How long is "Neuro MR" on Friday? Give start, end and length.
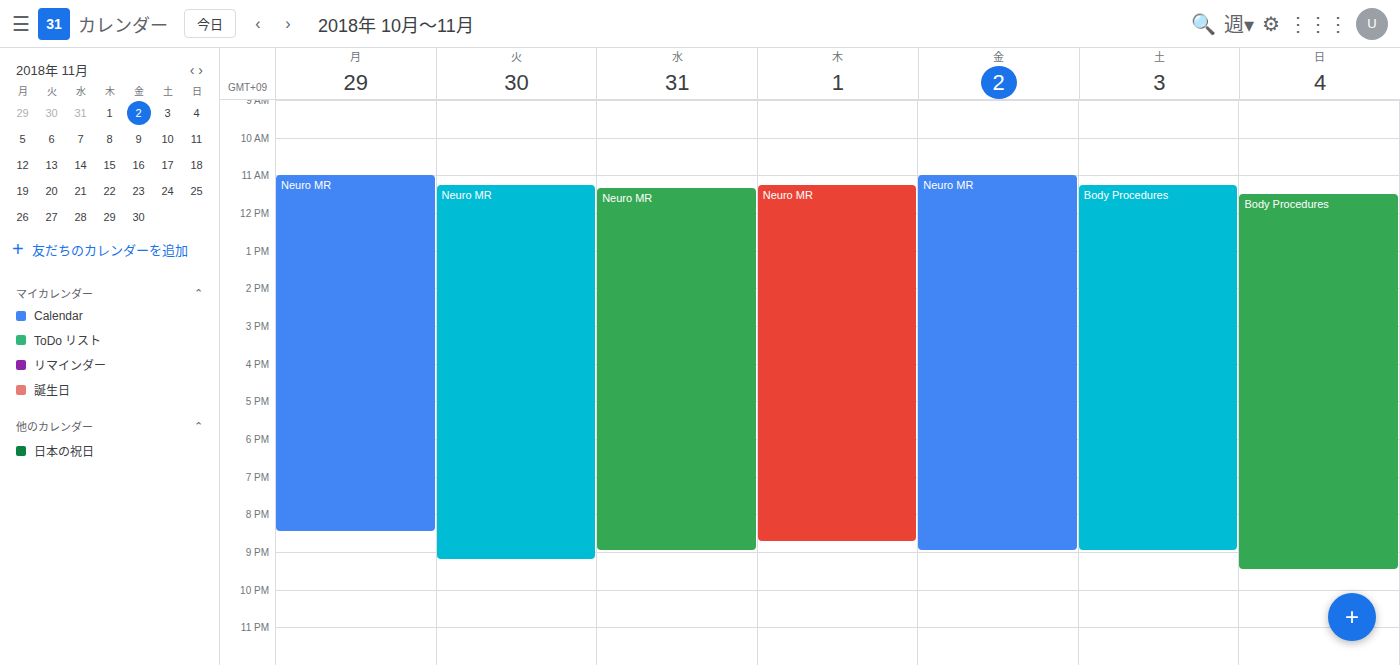
11:00 AM to 9:00 PM, 10 hours